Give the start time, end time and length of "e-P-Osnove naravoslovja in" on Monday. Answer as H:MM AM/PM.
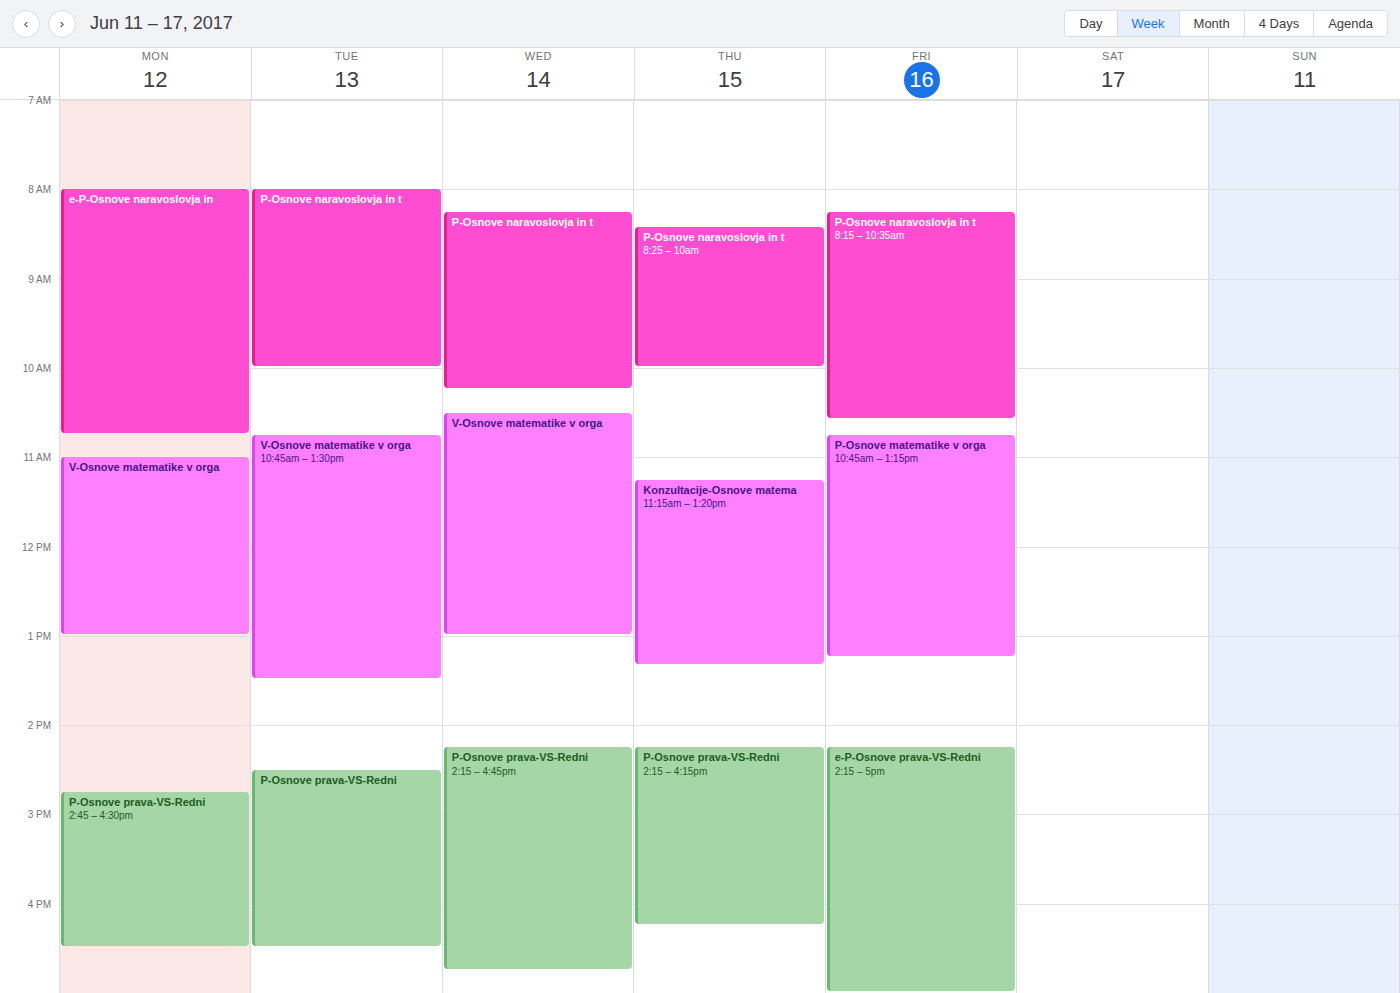
8:00 AM to 10:45 AM, 2 hours 45 minutes